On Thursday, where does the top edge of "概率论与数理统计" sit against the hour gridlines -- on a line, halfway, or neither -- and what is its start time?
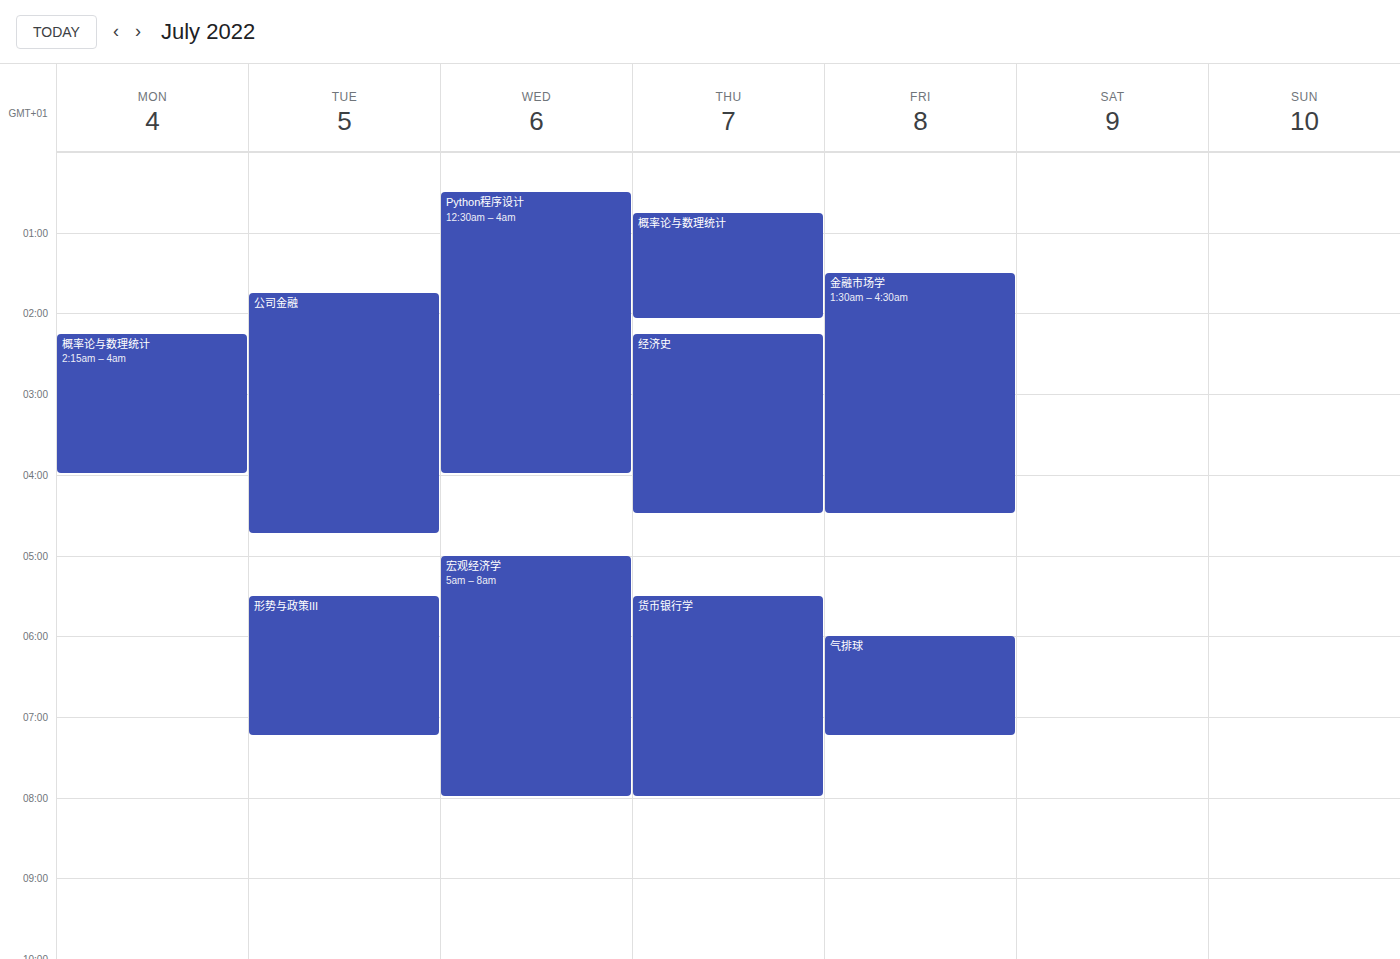
12:45 AM -- neither: three quarters of the way from the 12 AM line to the 1 AM line.